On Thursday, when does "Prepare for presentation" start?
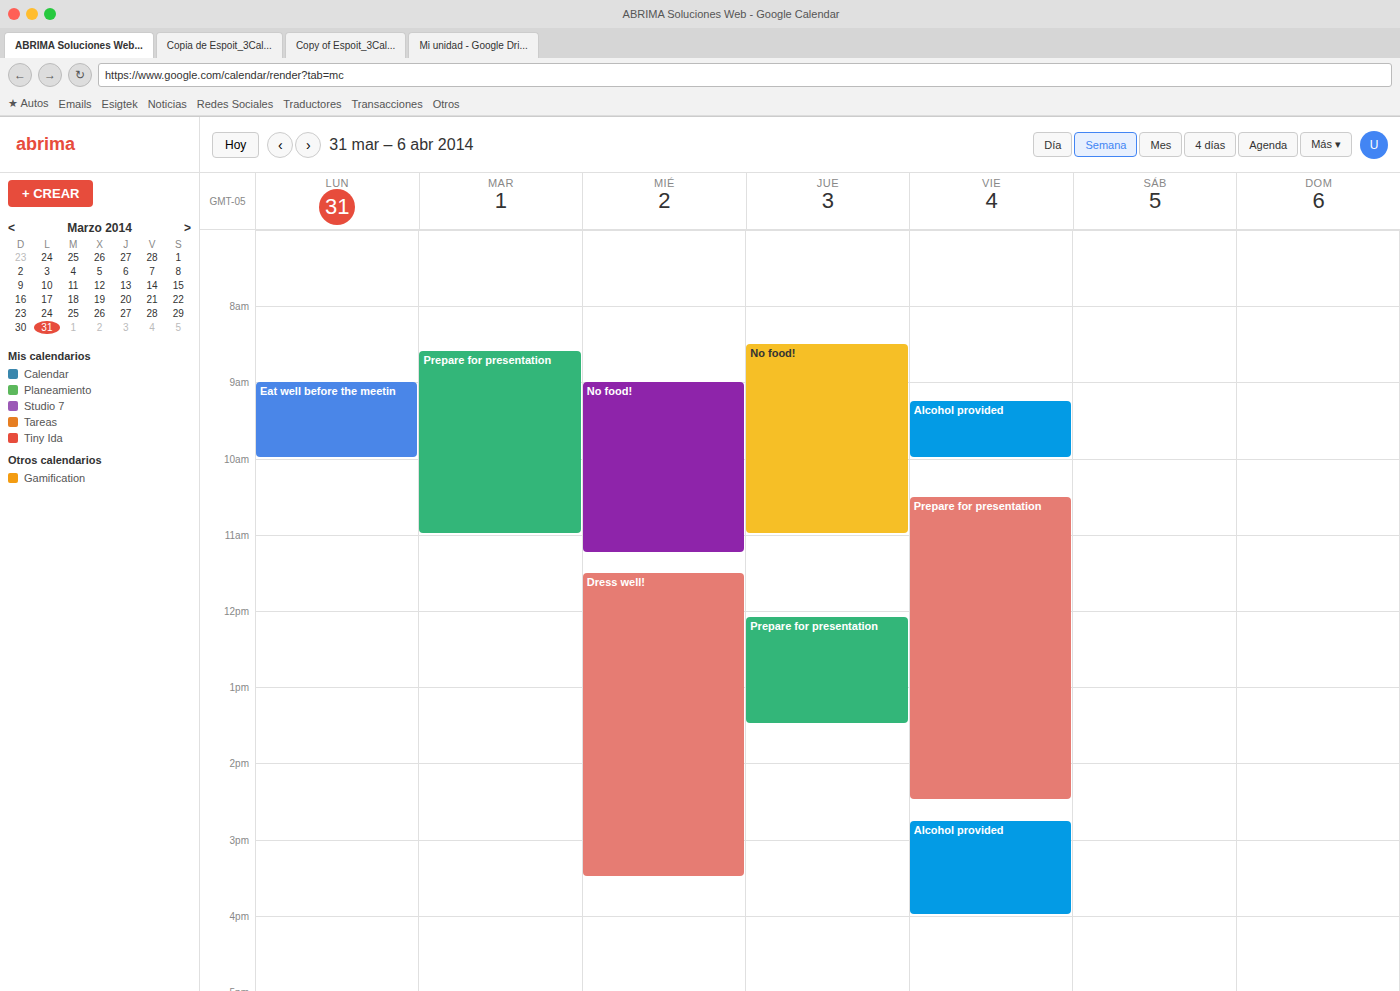
12:05 PM